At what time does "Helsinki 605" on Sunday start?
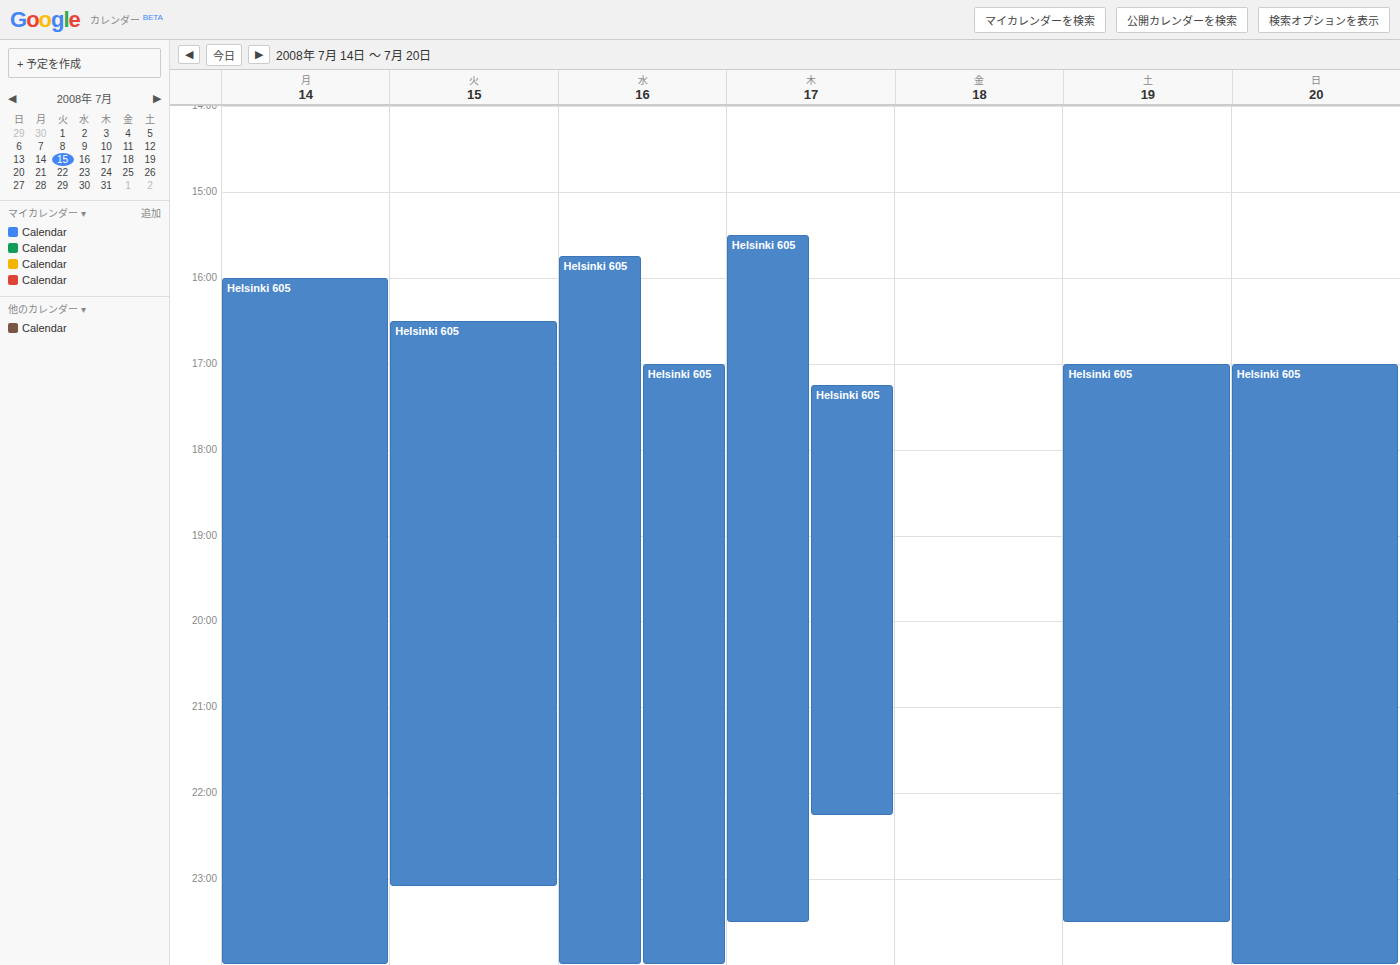
5:00 PM